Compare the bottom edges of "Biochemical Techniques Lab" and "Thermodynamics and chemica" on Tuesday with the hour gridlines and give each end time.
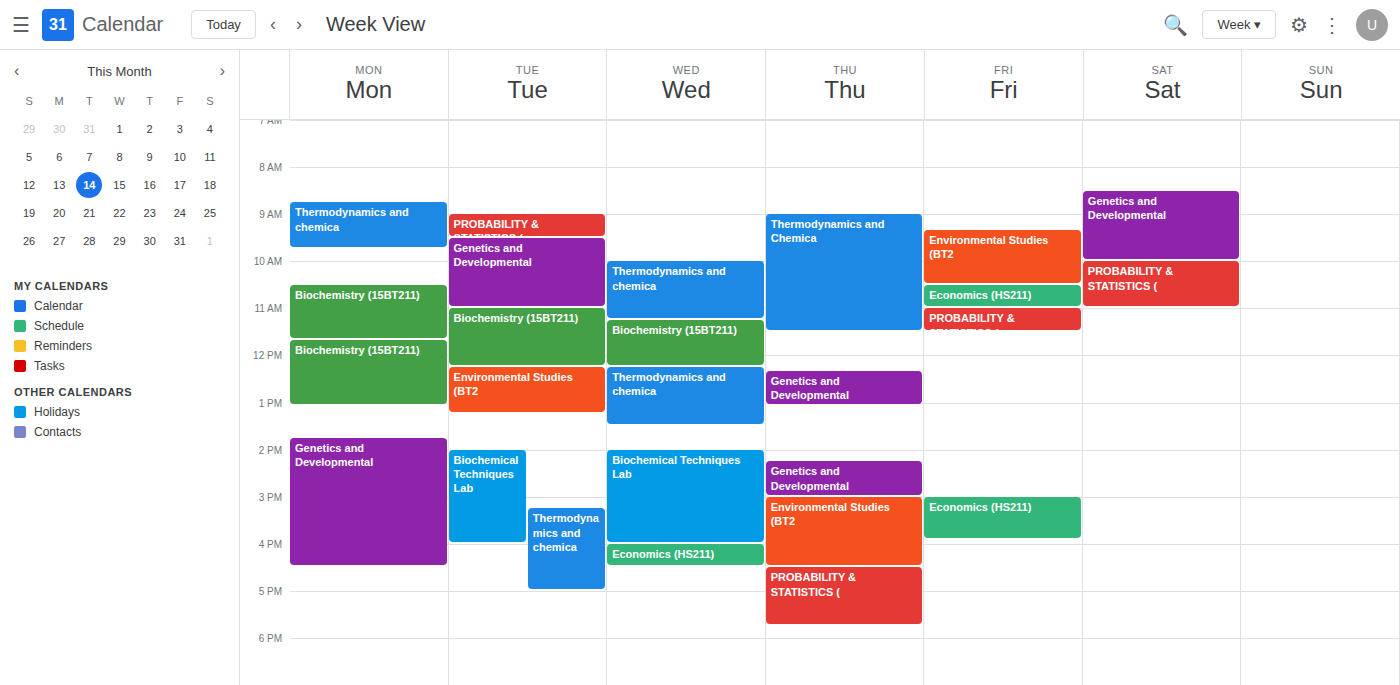
"Biochemical Techniques Lab": 16:00, exactly on the 16:00 line. "Thermodynamics and chemica": 17:00, exactly on the 17:00 line.